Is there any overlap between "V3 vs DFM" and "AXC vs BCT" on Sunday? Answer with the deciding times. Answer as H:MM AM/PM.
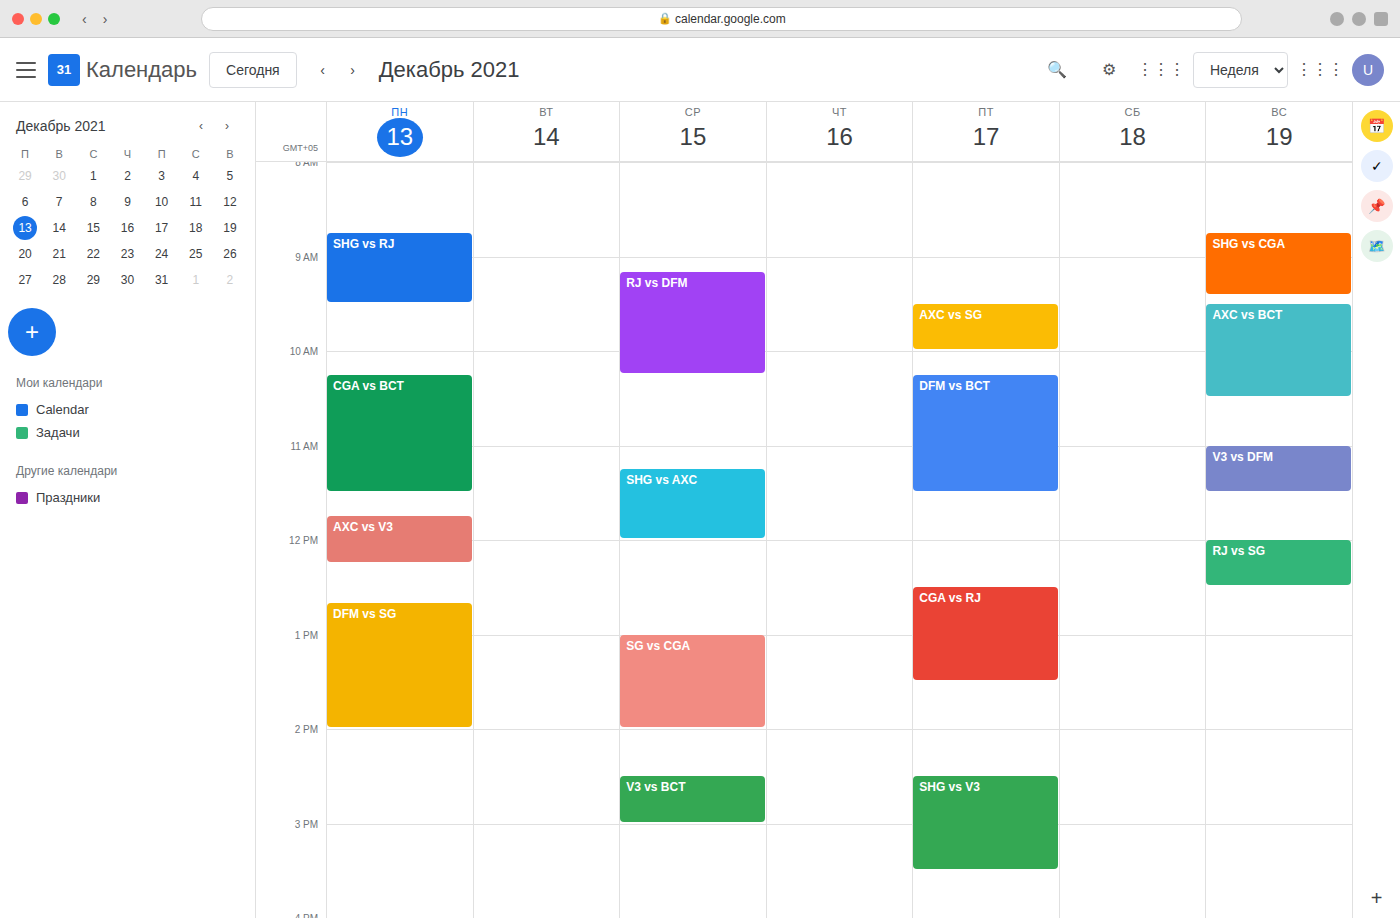
"AXC vs BCT" ends at 10:30 AM and "V3 vs DFM" starts at 11:00 AM -- no overlap.